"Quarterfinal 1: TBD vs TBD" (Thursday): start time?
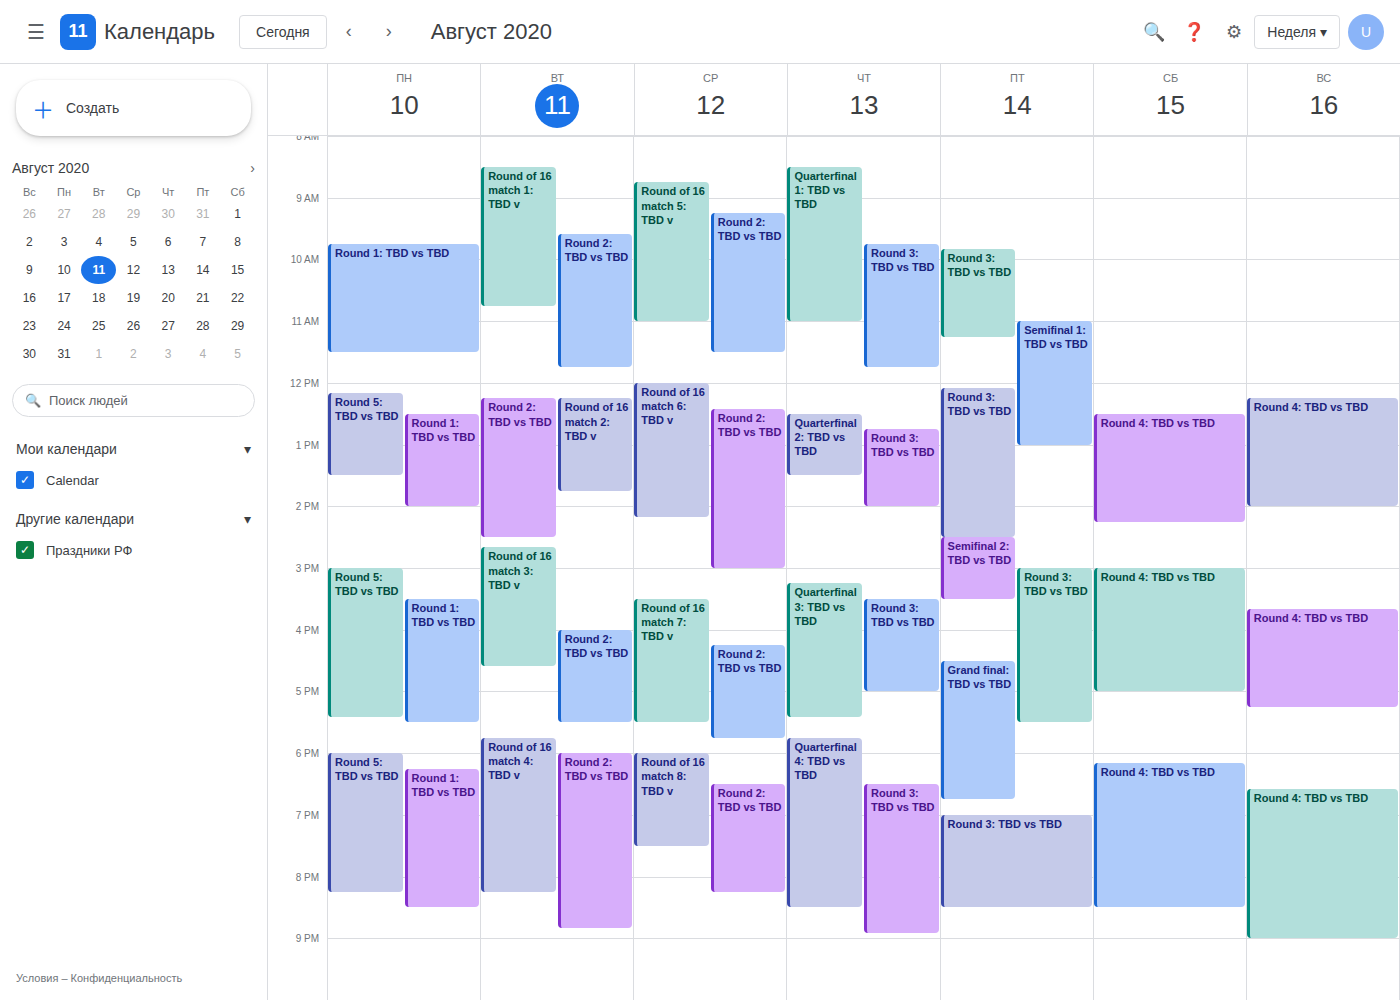
8:30 AM